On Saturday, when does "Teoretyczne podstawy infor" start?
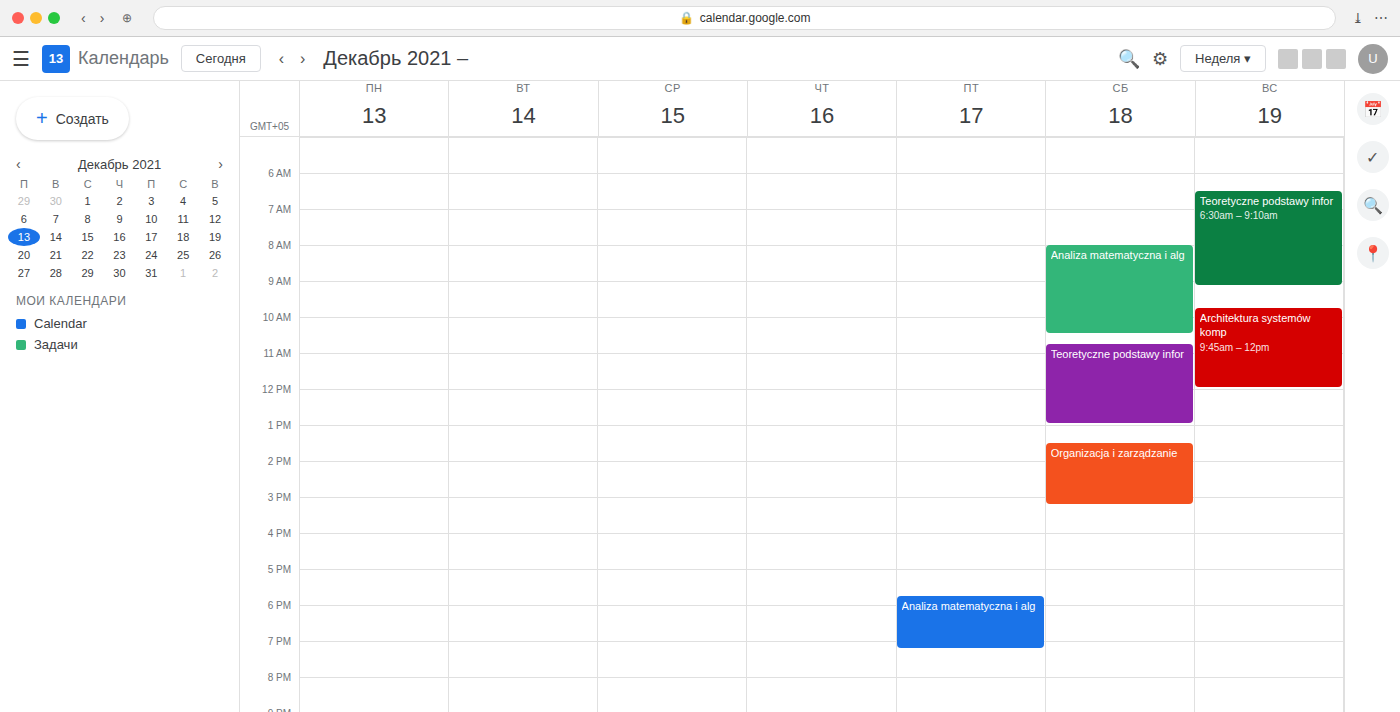
10:45 AM